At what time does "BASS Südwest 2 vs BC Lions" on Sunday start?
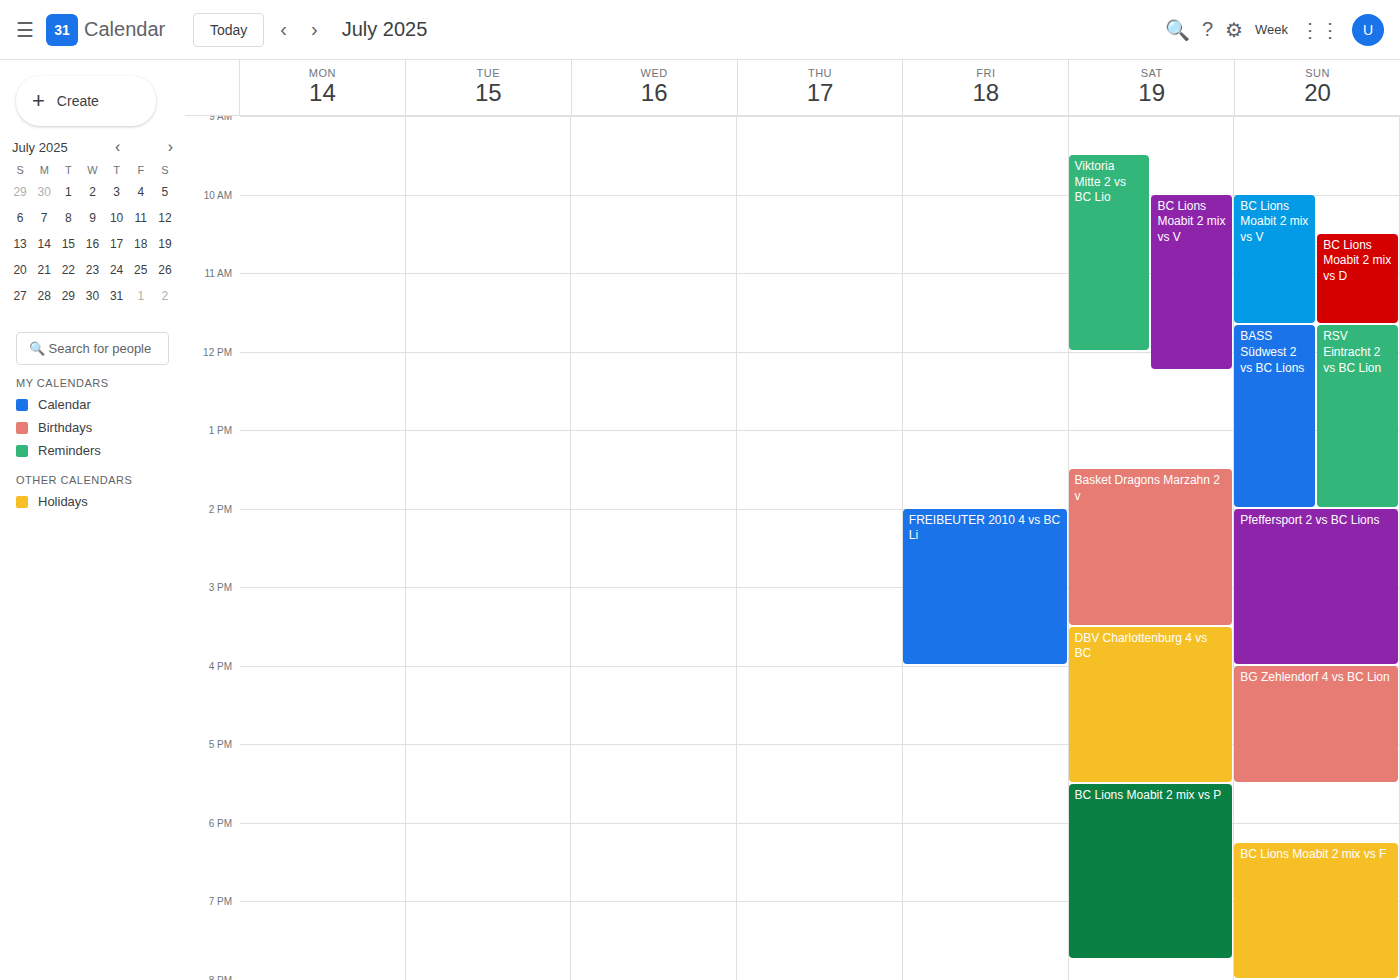
11:40 AM